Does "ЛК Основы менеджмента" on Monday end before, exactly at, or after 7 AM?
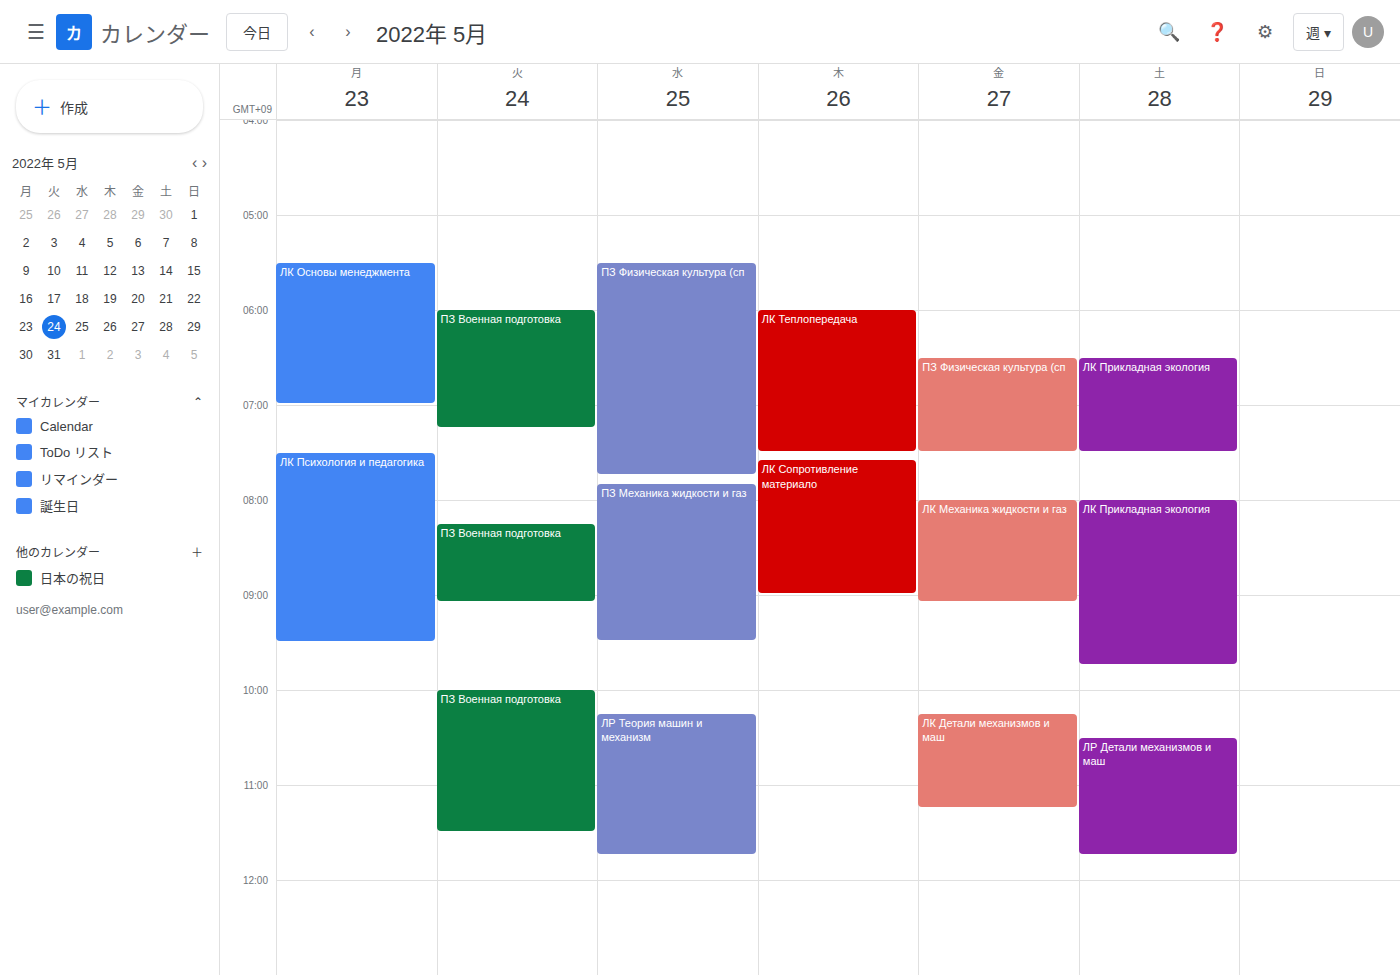
7:00 AM -- exactly at 7 AM, on the 7 AM line.